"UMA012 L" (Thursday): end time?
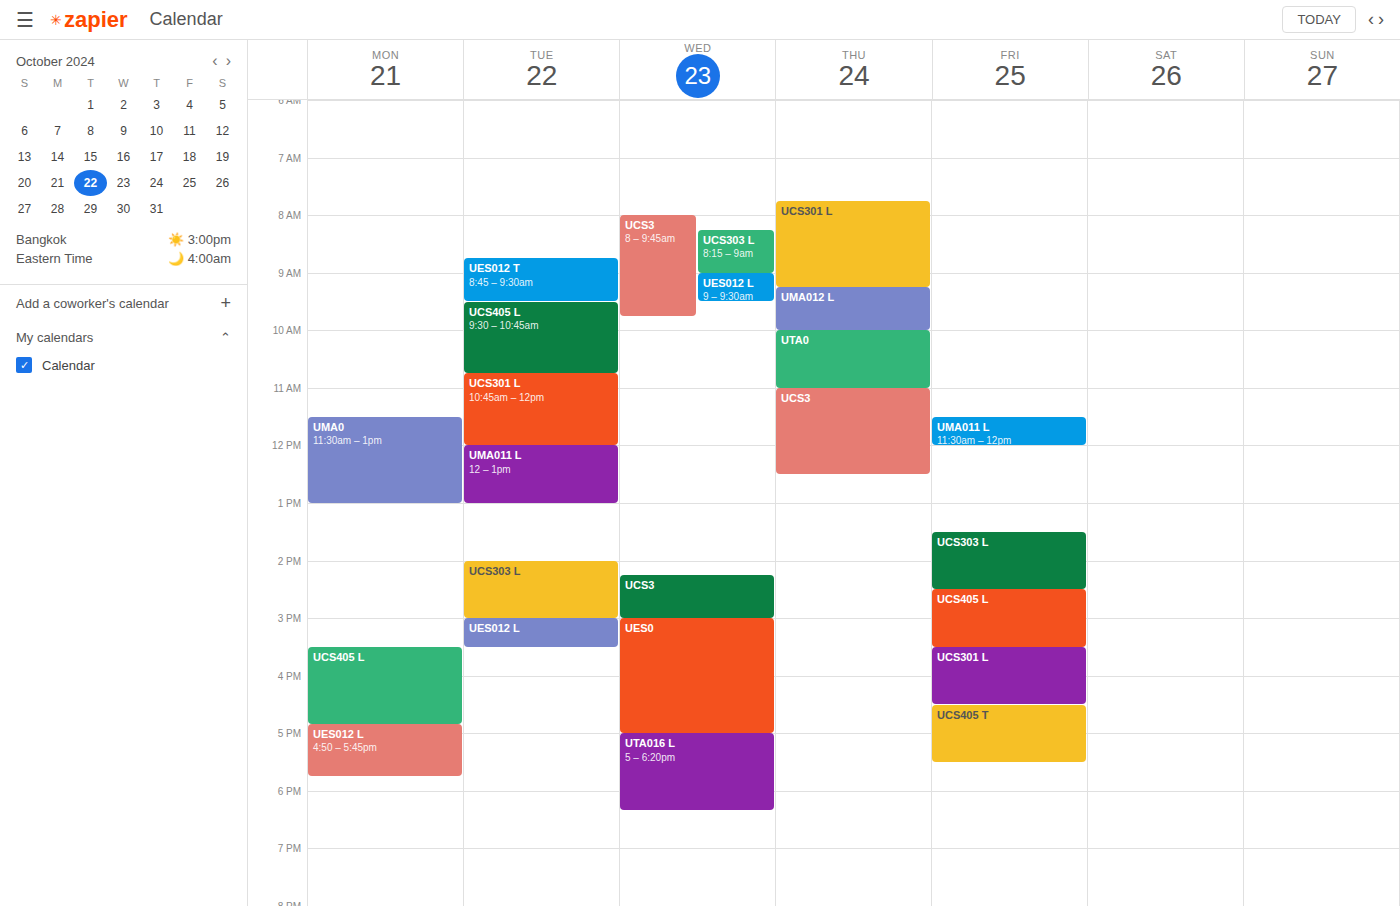
10:00 AM